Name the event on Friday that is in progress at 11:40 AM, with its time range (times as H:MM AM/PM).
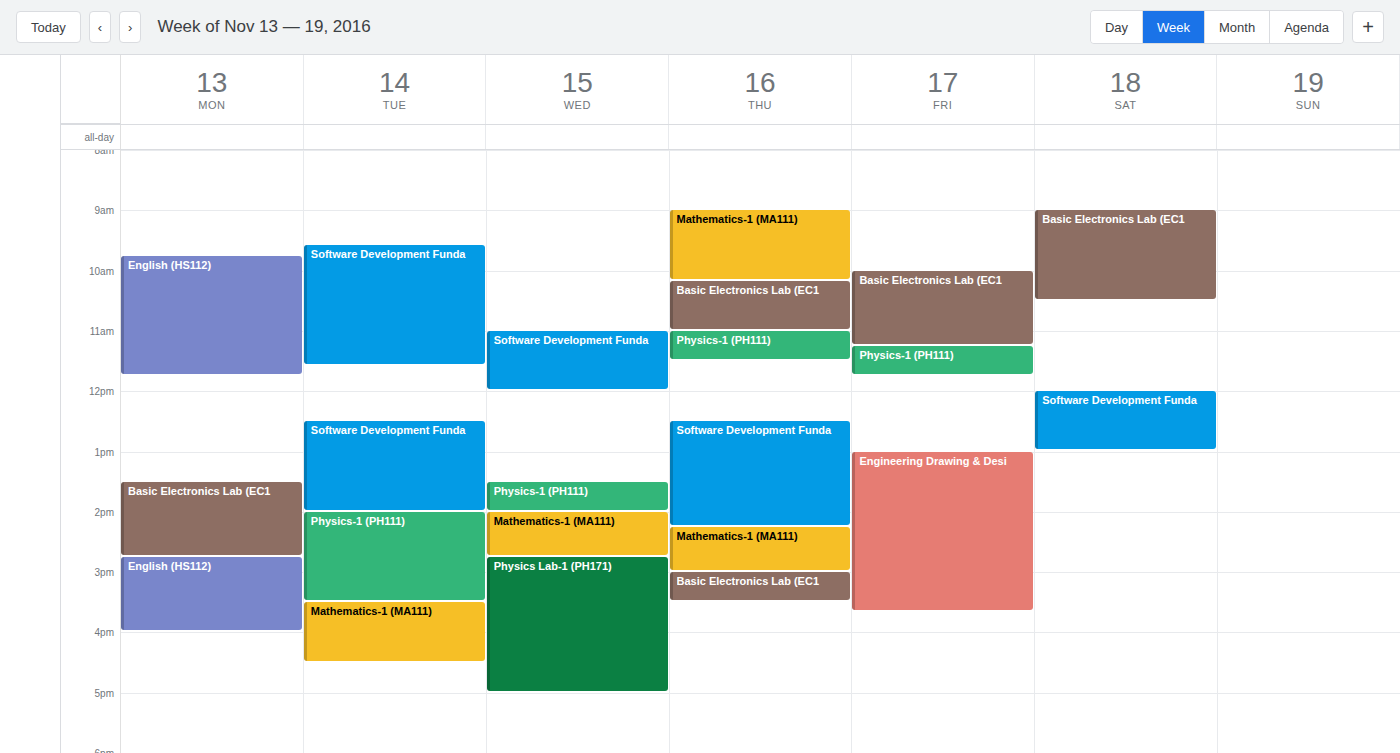
"Physics-1 (PH111)", 11:15 AM to 11:45 AM